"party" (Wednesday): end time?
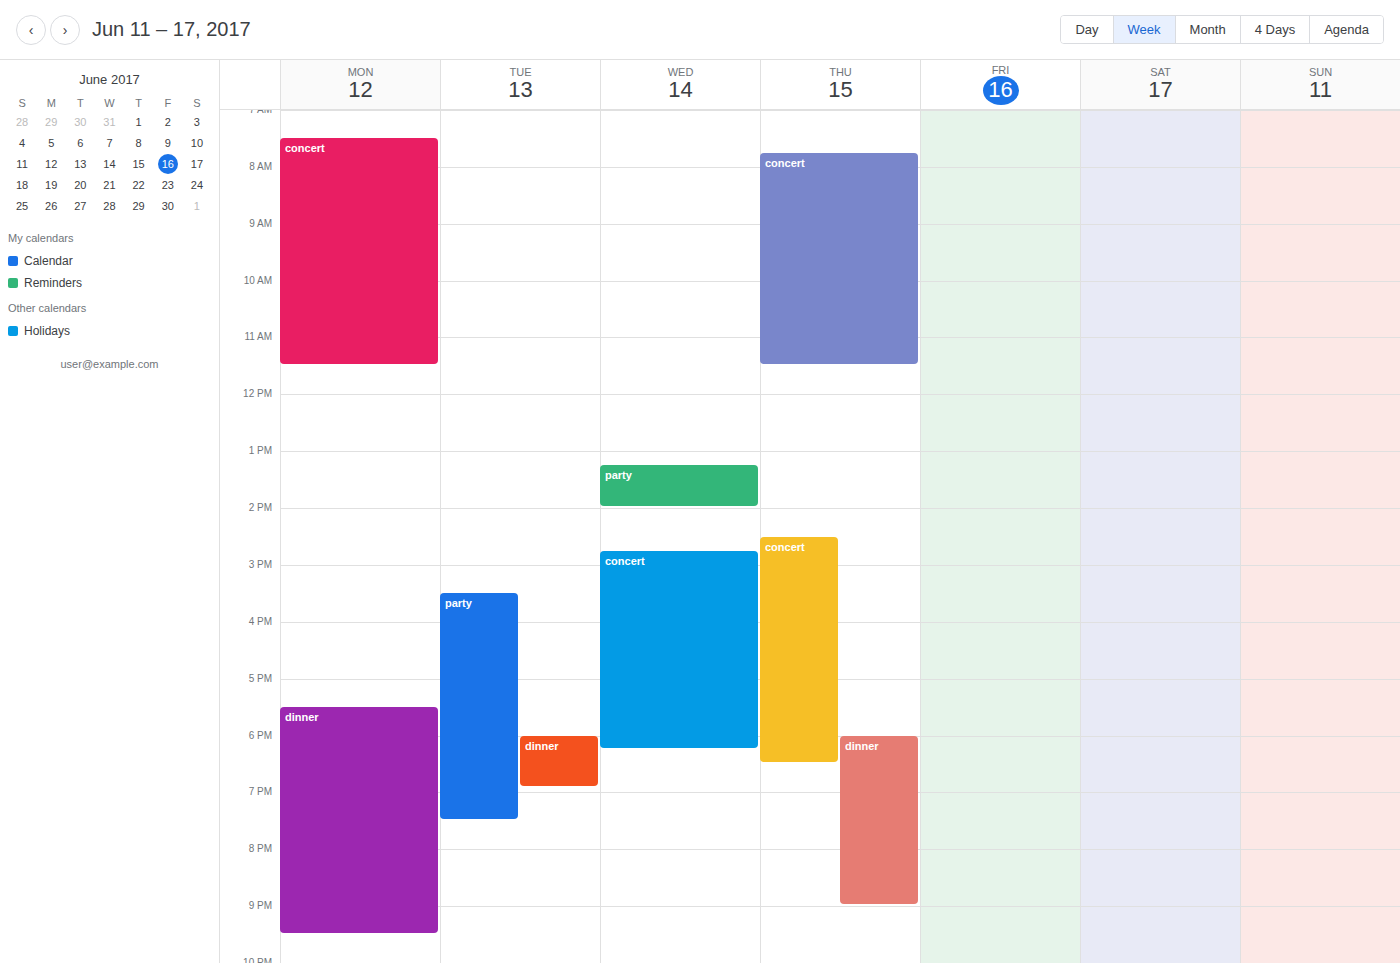
2:00 PM